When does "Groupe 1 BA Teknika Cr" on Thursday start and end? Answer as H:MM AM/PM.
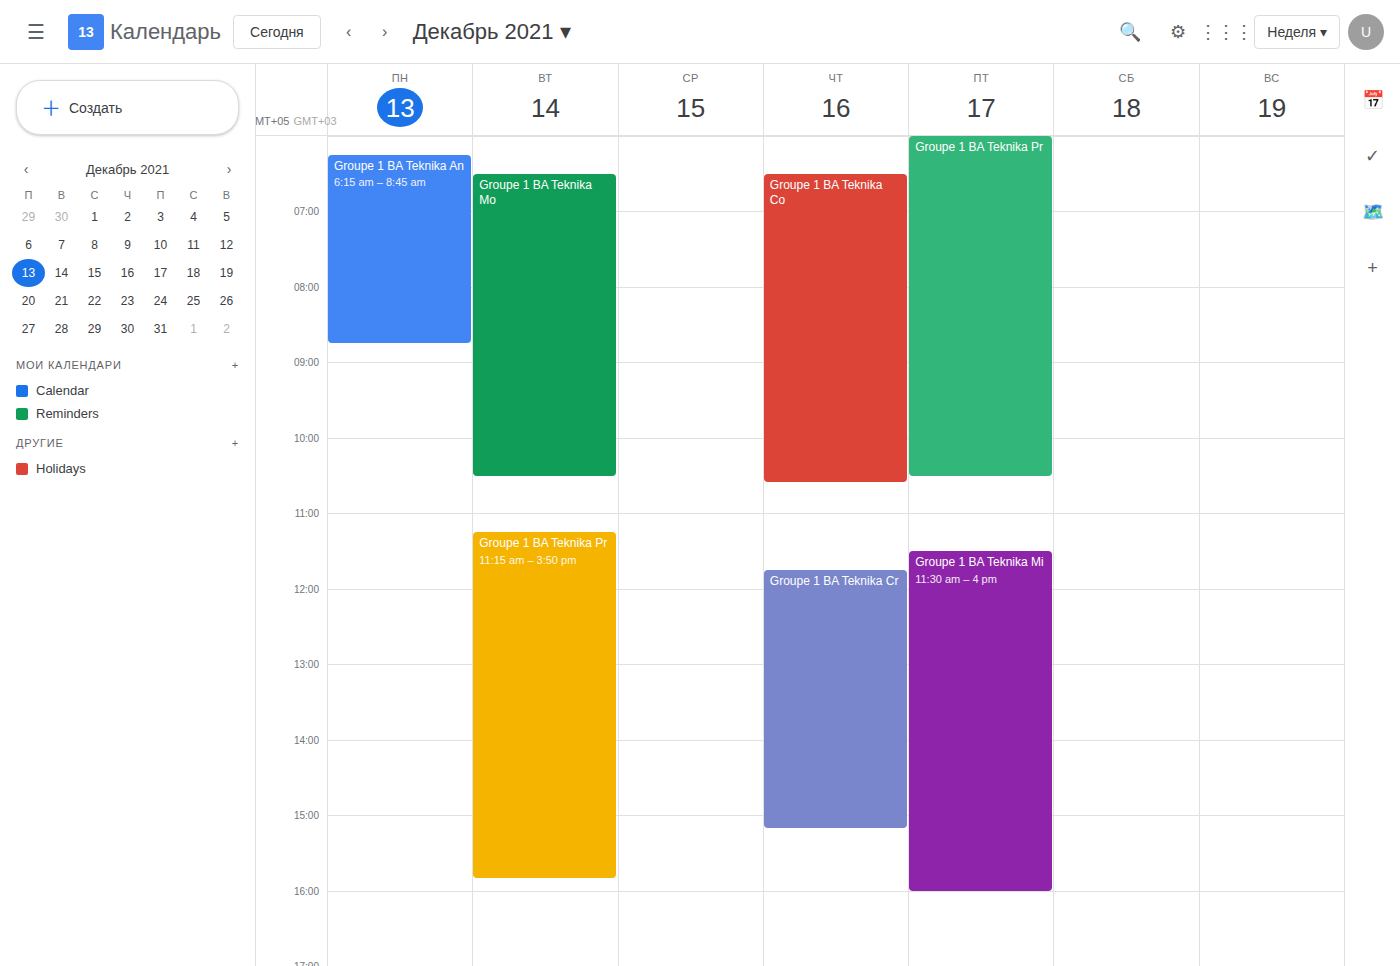
11:45 AM to 3:10 PM